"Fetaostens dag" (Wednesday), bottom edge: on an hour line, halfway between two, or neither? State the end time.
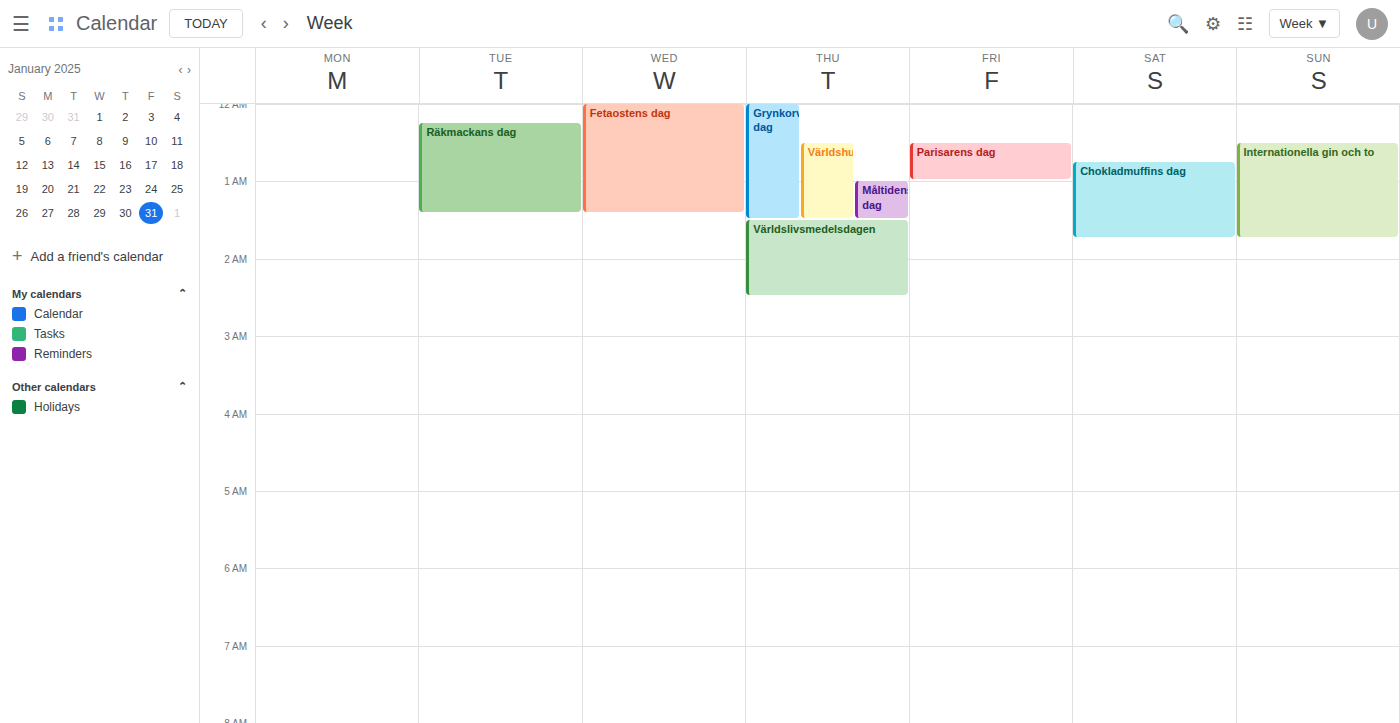
1:25 AM -- neither: 25 minutes below the 1 AM line and 35 minutes above the 2 AM line.